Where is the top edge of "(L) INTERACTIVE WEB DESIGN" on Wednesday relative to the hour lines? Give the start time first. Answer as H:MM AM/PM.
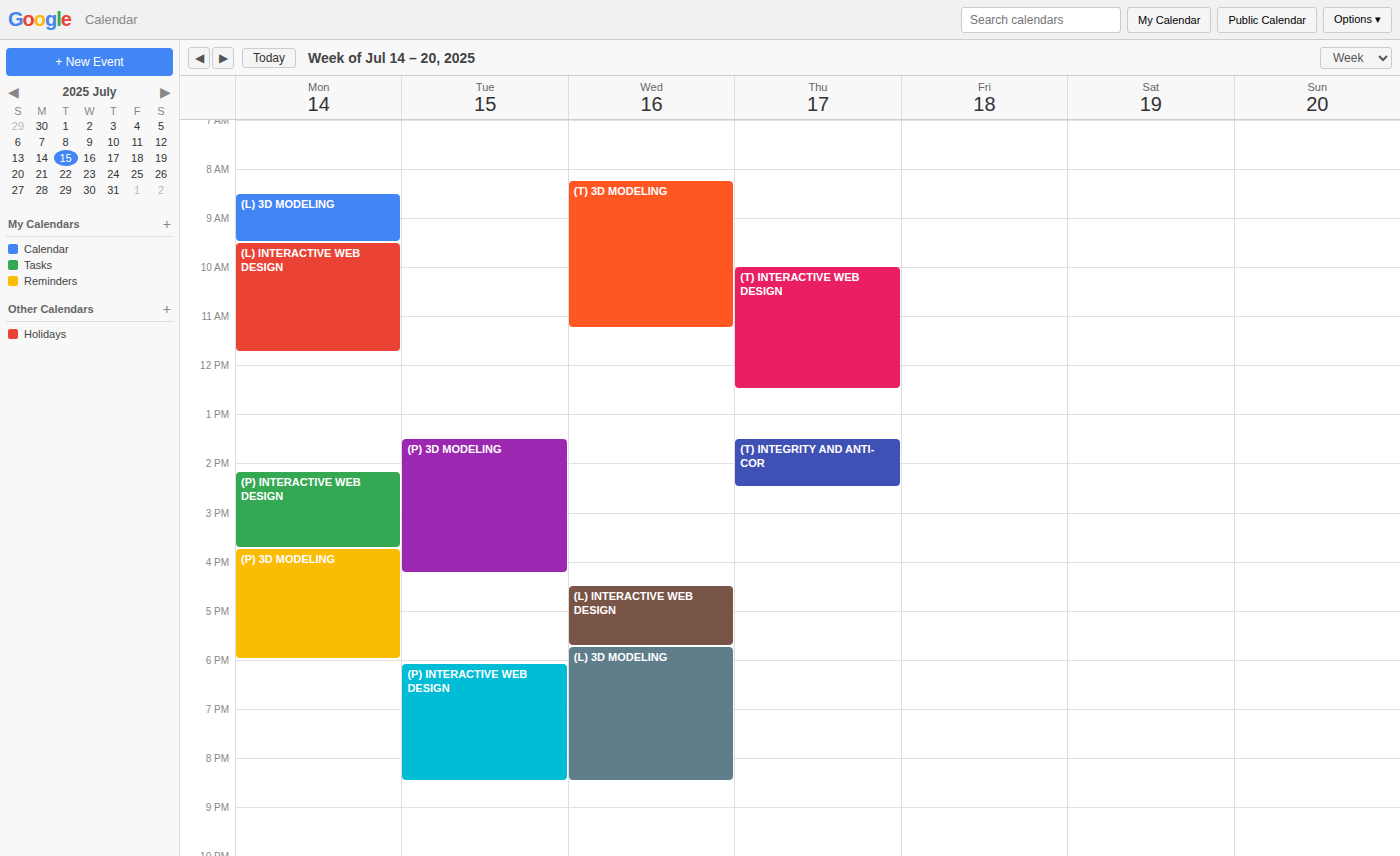
4:30 PM -- halfway between the 4 PM and 5 PM lines.